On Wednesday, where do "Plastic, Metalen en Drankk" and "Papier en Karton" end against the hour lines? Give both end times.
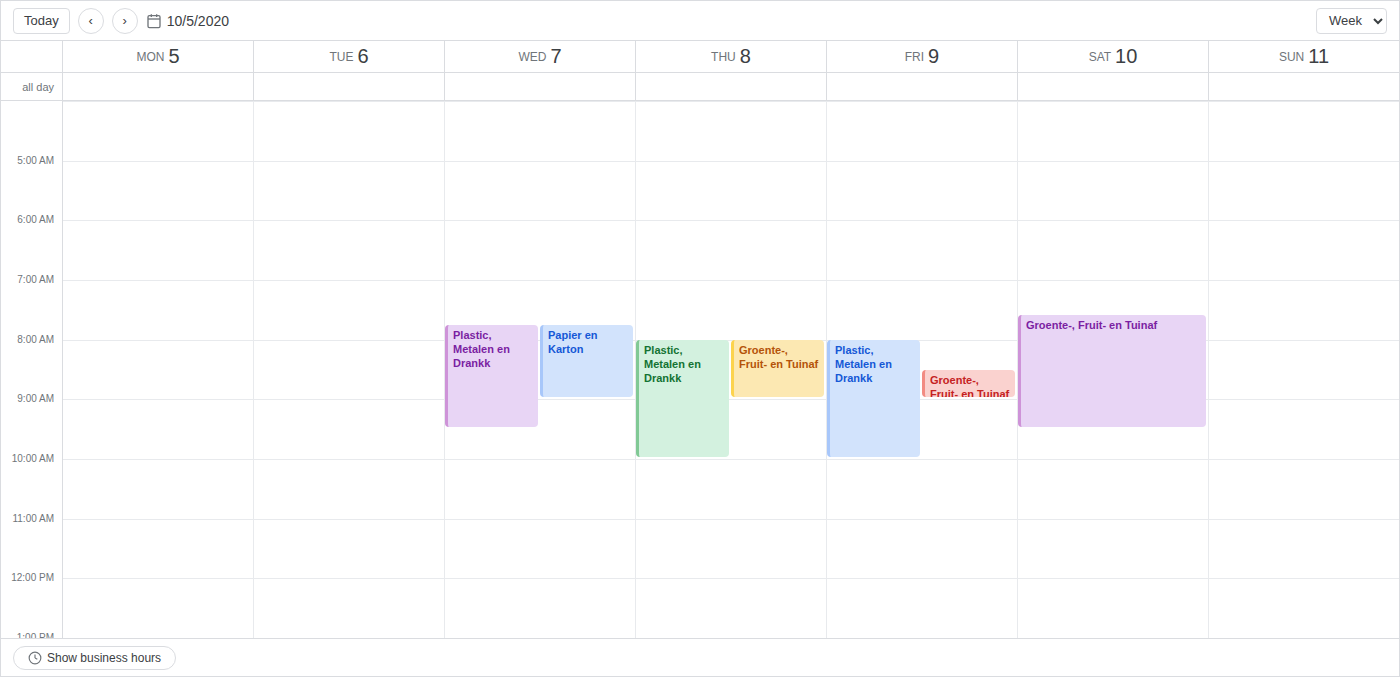
"Plastic, Metalen en Drankk": 9:30 AM, halfway between the 9 AM and 10 AM lines. "Papier en Karton": 9:00 AM, exactly on the 9 AM line.